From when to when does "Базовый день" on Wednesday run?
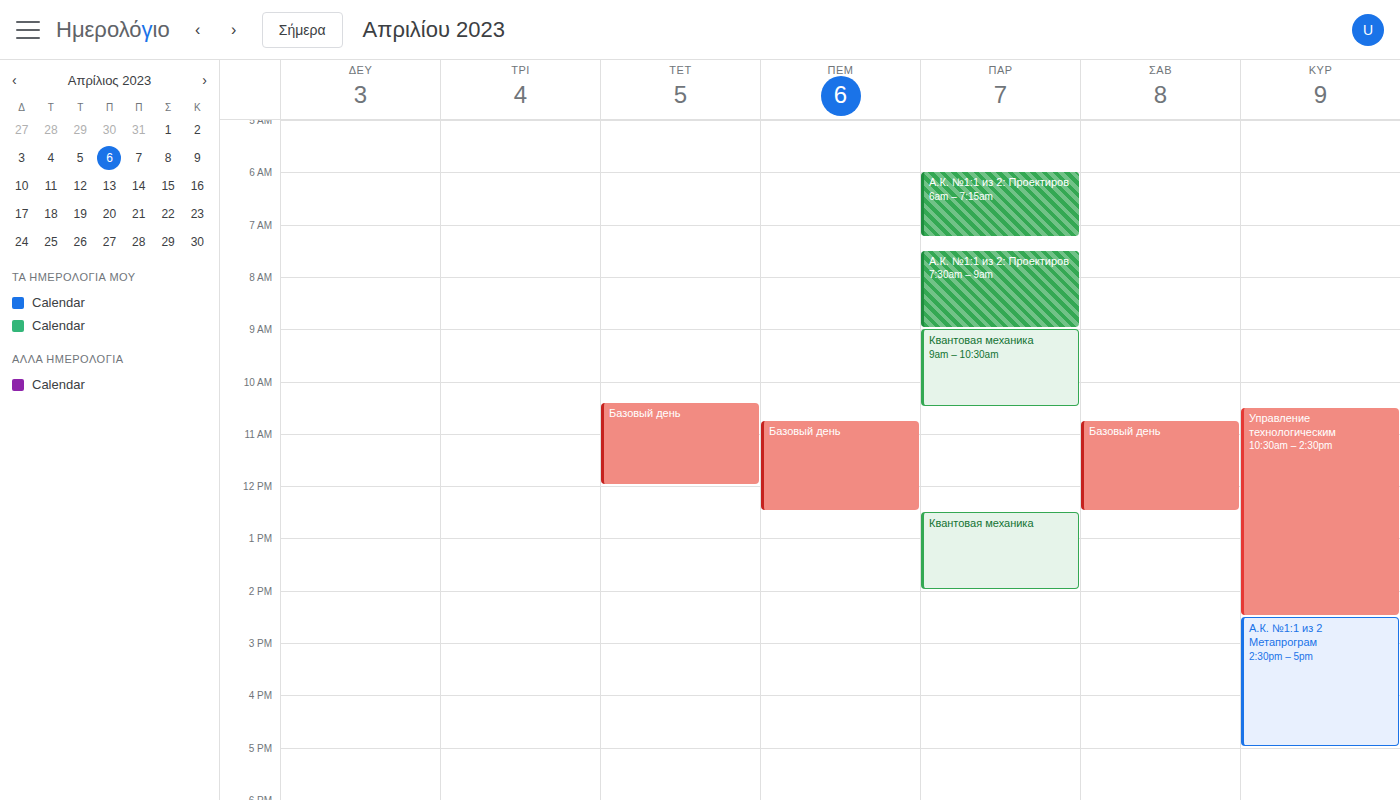
10:25 AM to 12:00 PM